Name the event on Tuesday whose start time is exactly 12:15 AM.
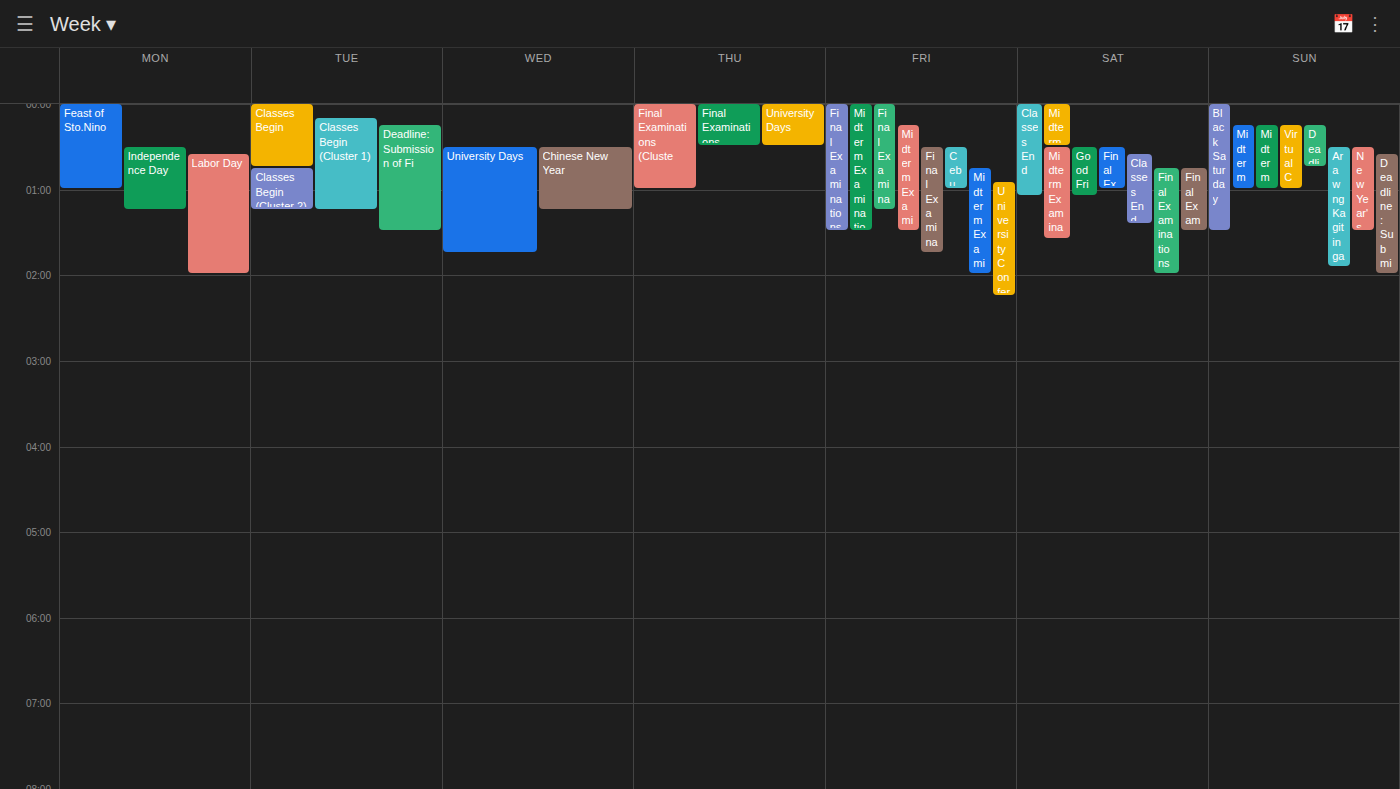
"Deadline: Submission of Fi"